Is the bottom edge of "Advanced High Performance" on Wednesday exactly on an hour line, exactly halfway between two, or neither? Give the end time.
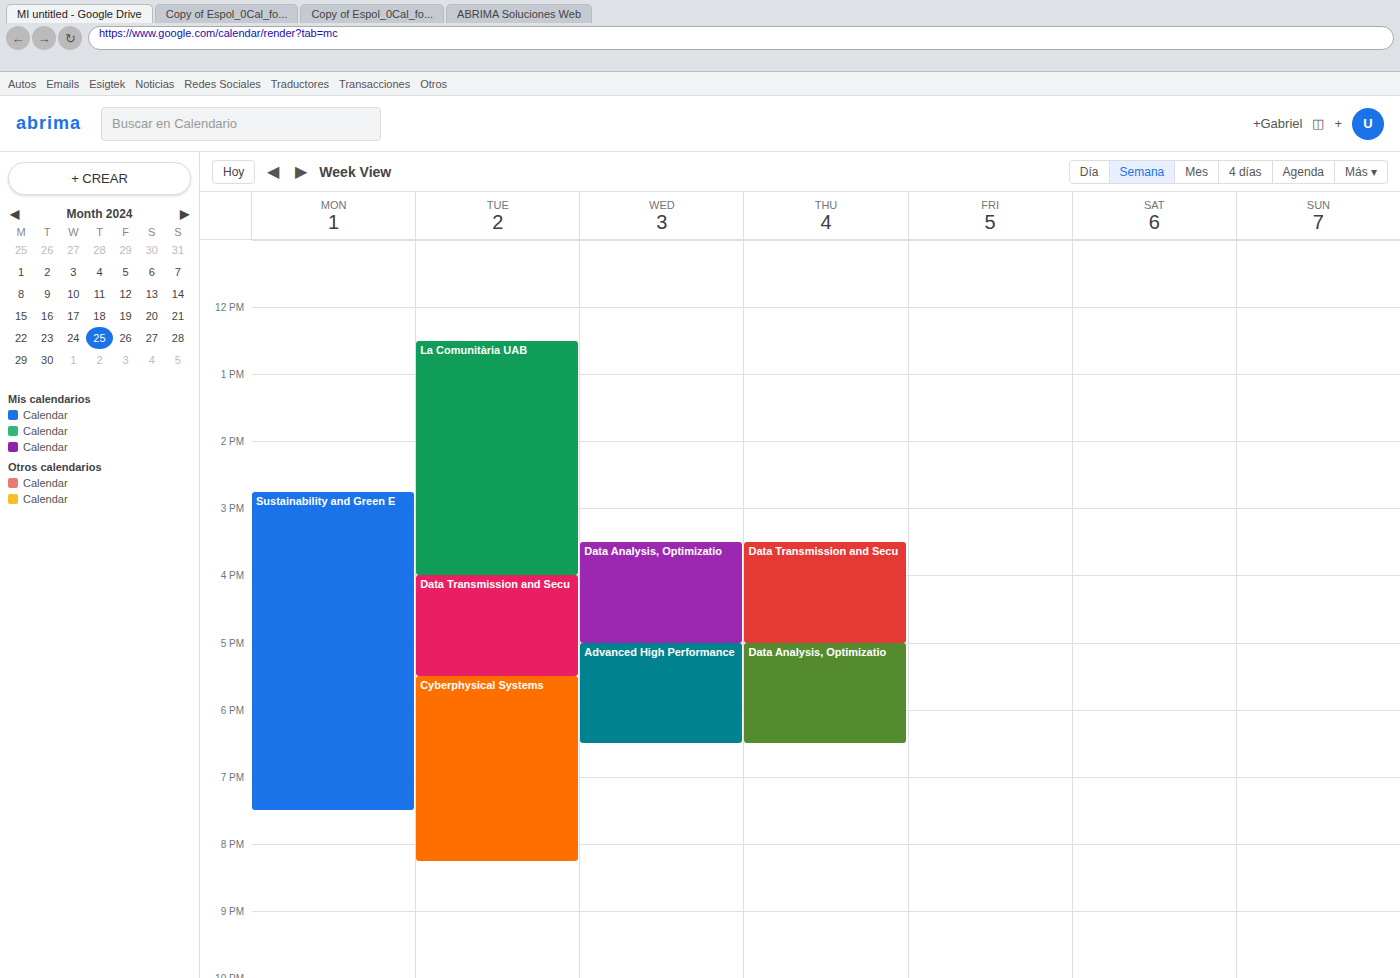
6:30 PM -- halfway between the 6 PM and 7 PM lines.